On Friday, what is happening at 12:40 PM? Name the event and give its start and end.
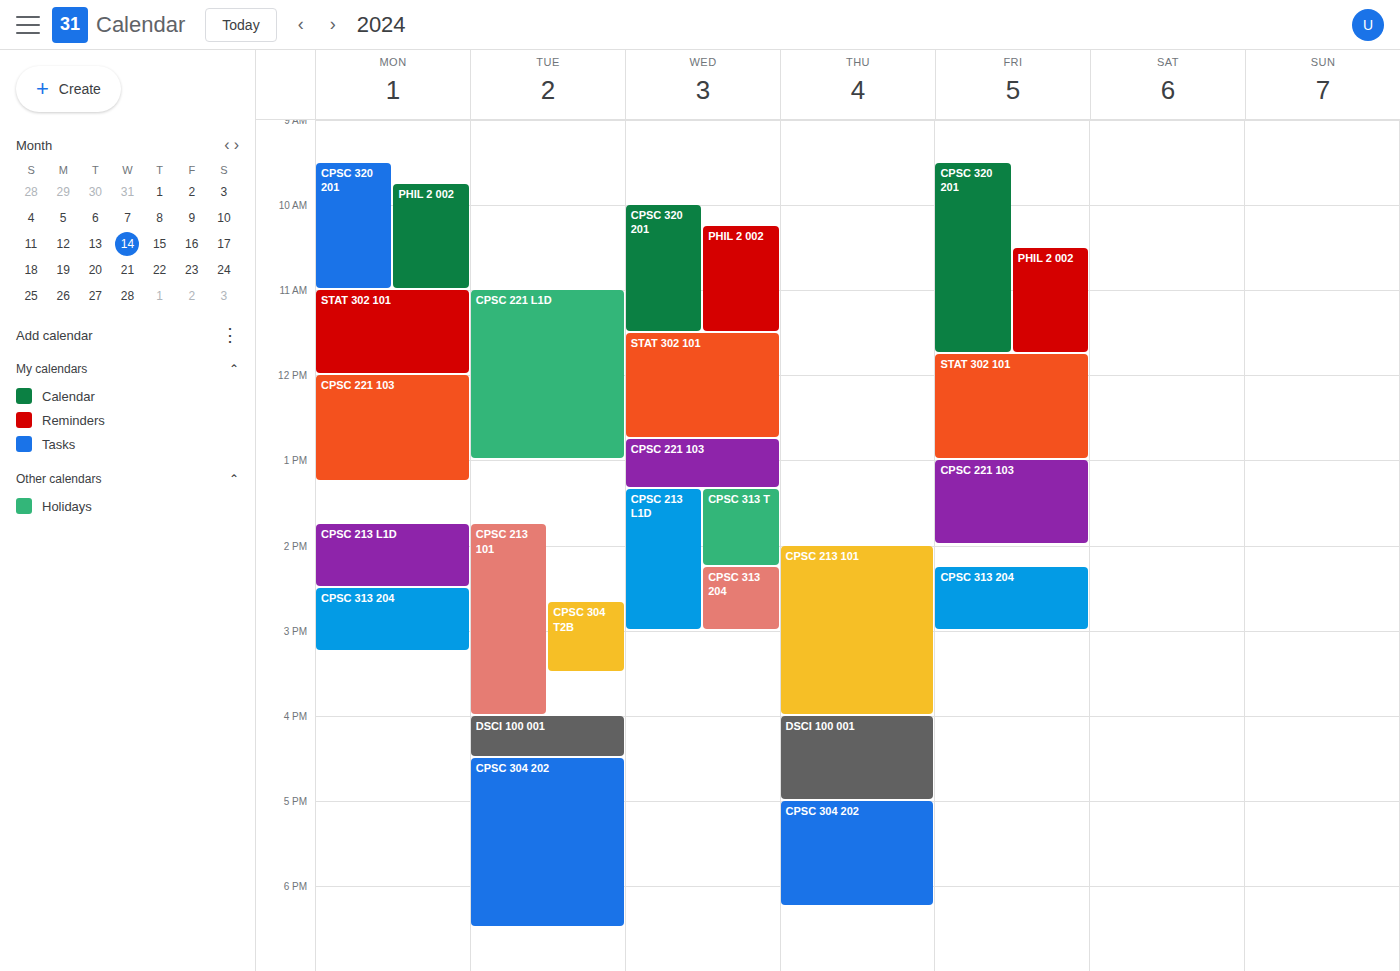
"STAT 302 101", 11:45 AM to 1:00 PM